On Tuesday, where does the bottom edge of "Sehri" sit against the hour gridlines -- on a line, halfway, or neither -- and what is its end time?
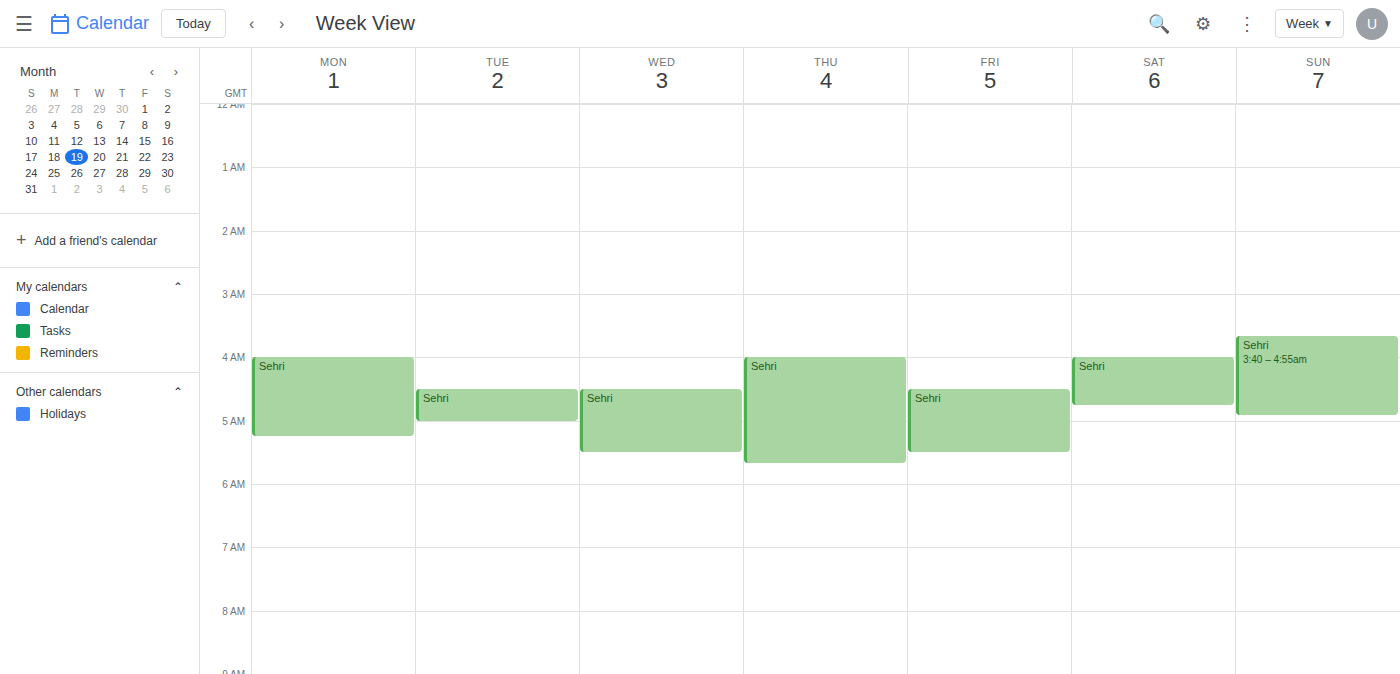
5:00 AM -- exactly on the 5 AM line.